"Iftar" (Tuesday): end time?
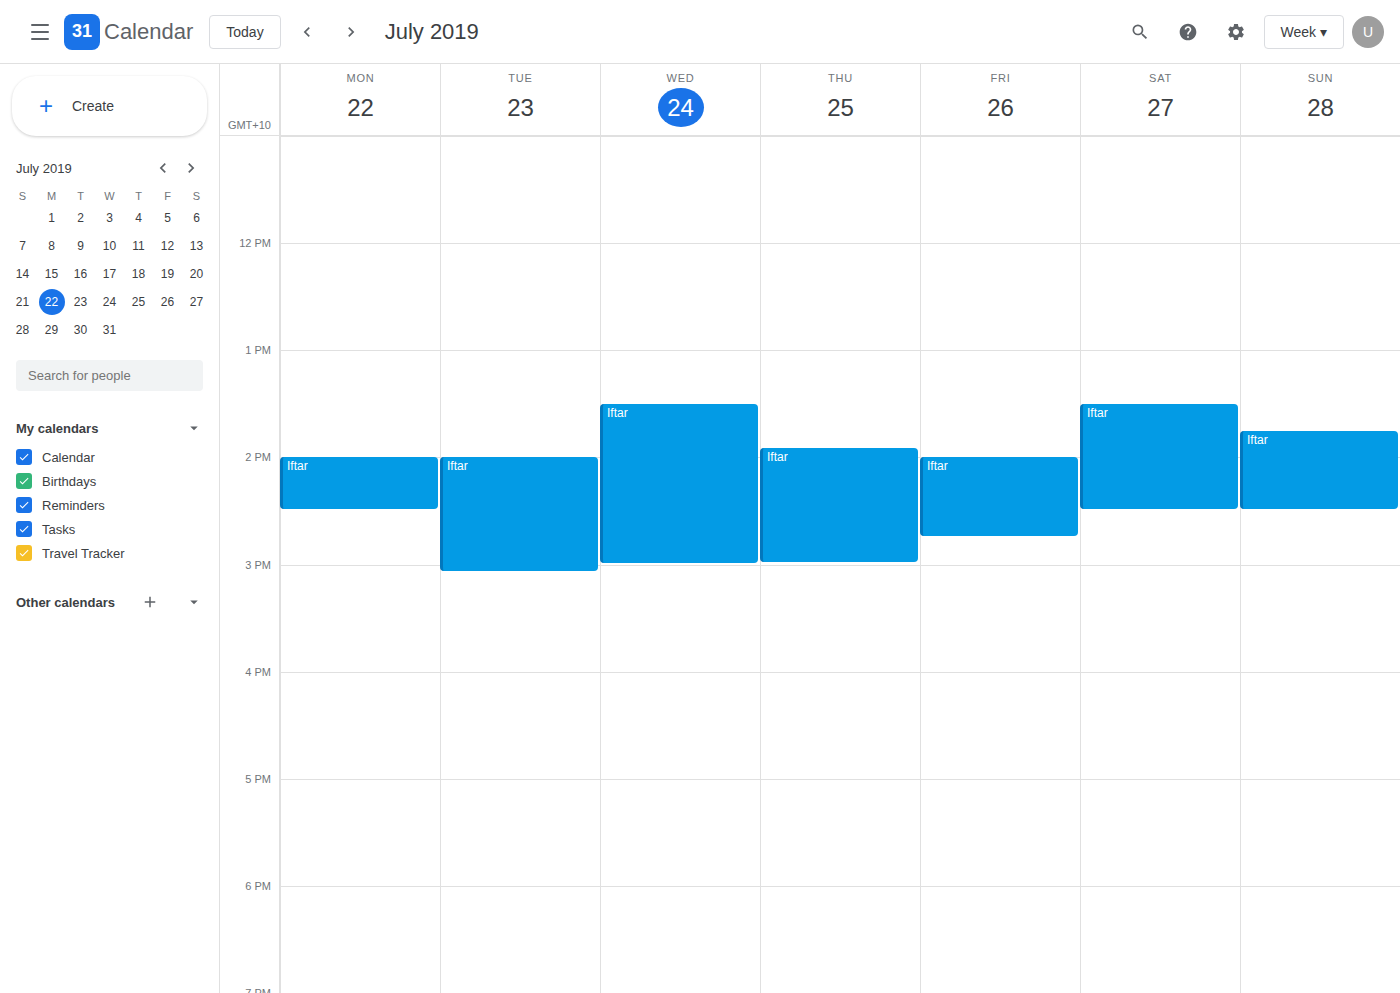
3:05 PM